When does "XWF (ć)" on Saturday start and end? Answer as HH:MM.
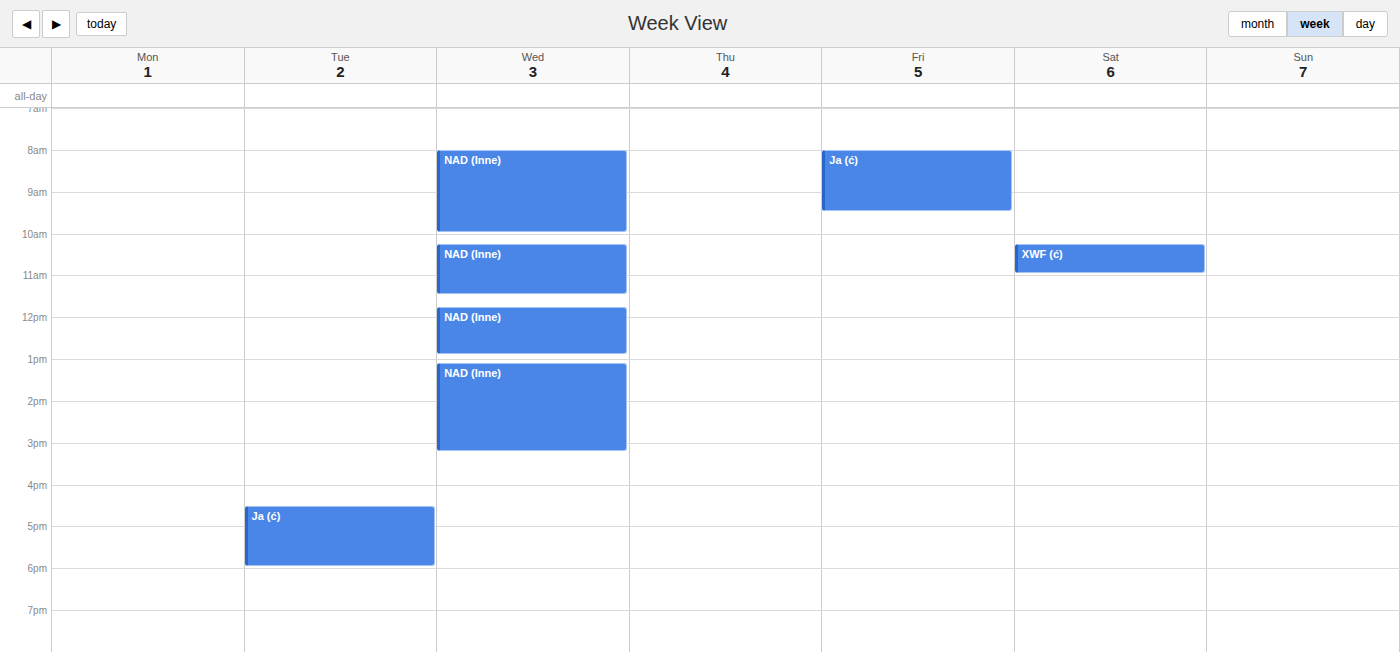
10:15 to 11:00